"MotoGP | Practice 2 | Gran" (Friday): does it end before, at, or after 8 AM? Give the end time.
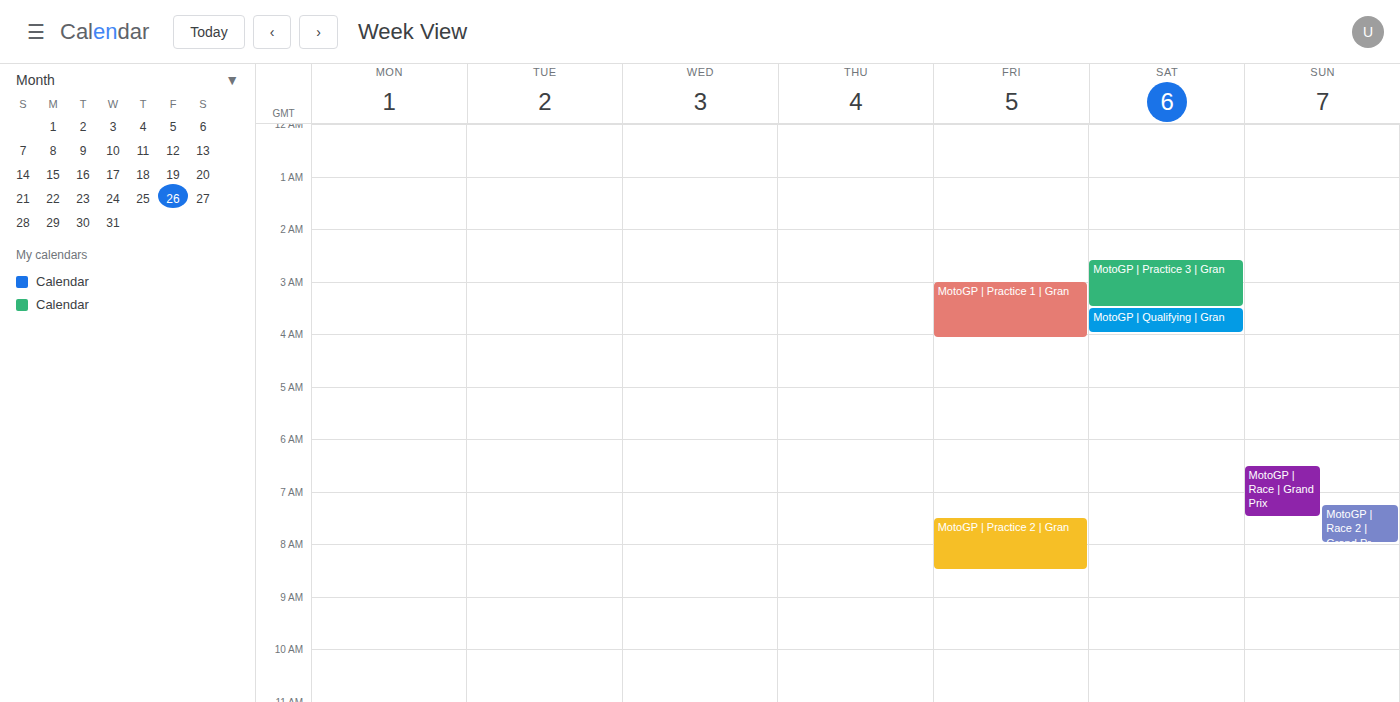
8:30 AM -- after 8 AM, 30 minutes below the 8 AM line.